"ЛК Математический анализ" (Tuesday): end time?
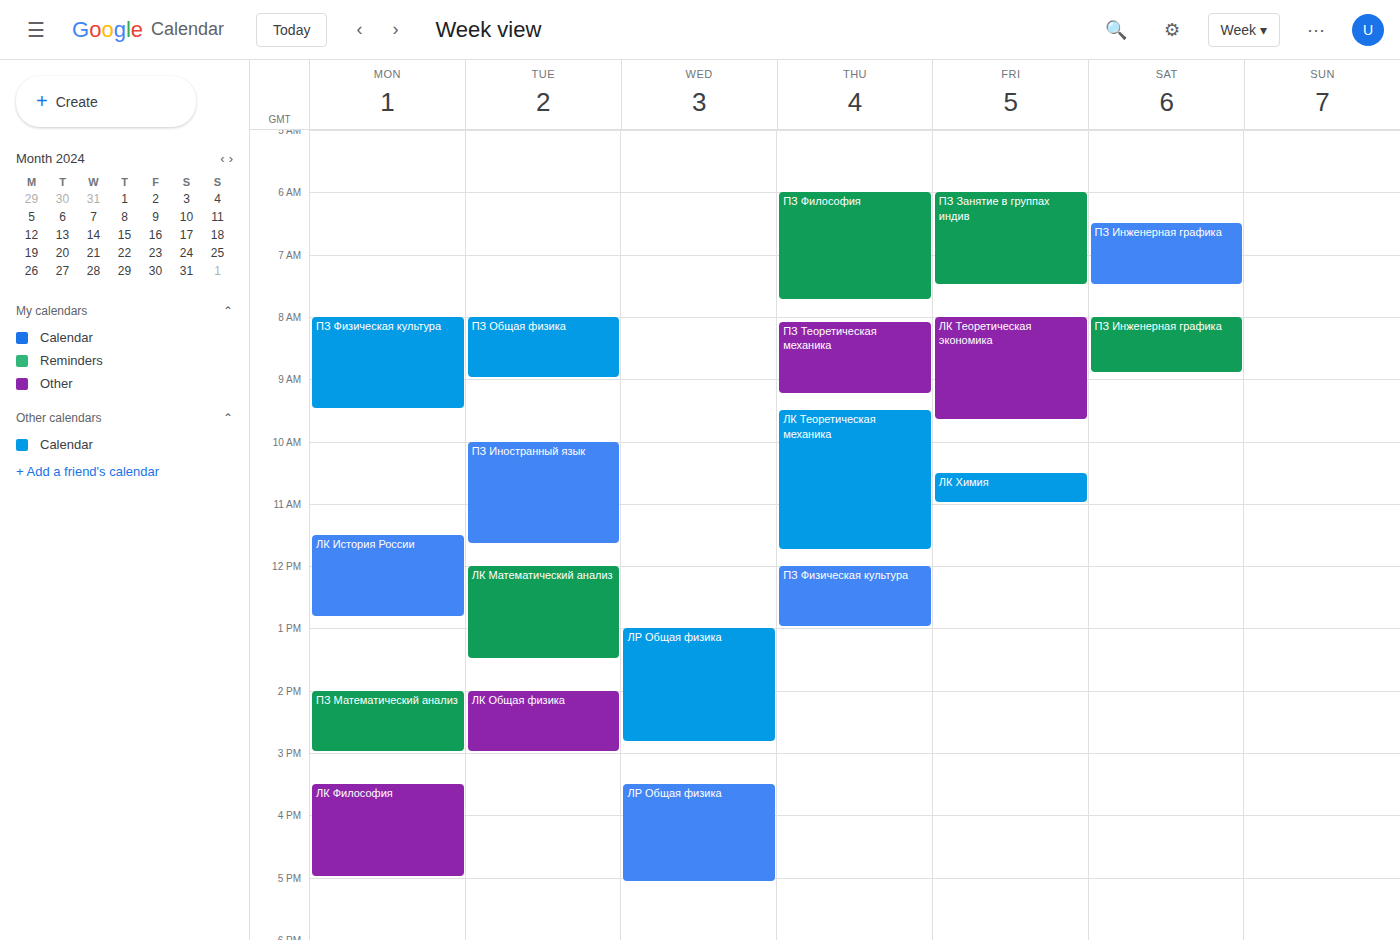
1:30 PM